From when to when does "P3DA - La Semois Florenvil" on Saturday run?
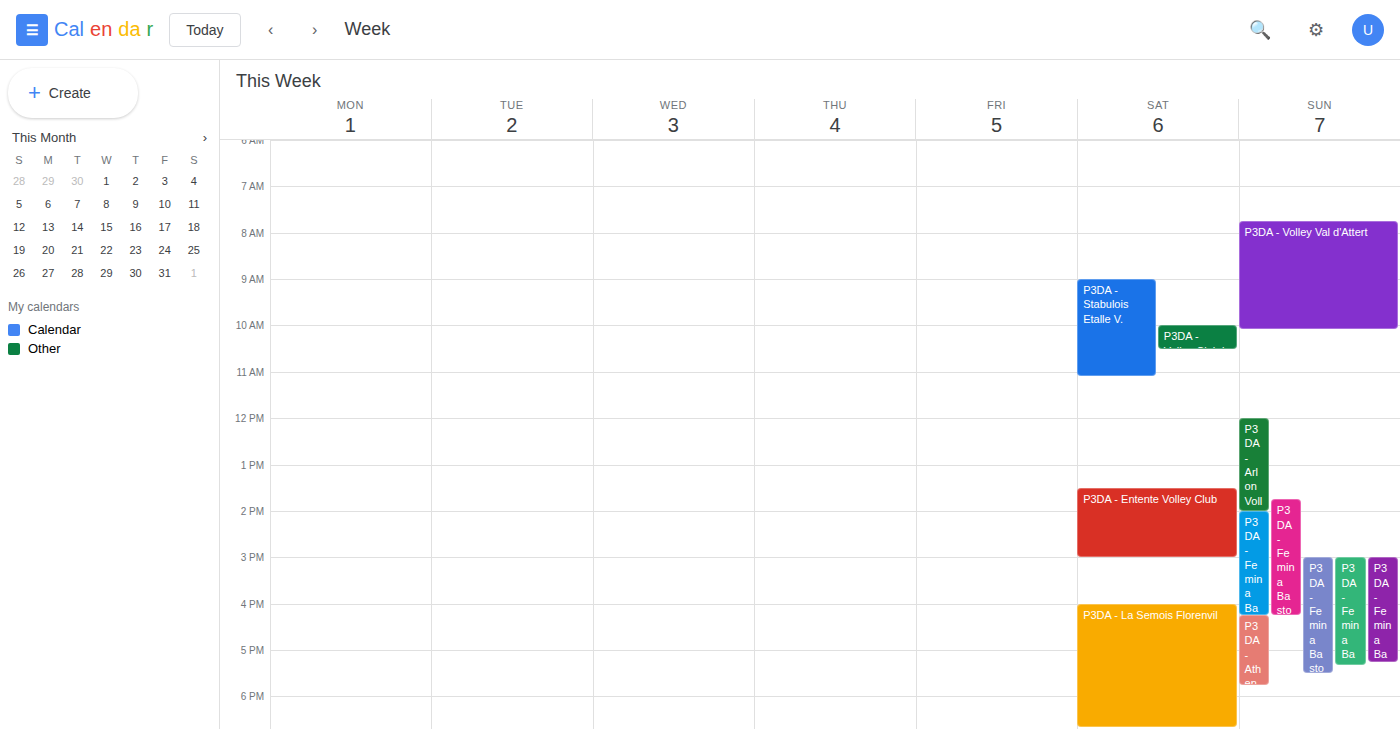
4:00 PM to 6:40 PM